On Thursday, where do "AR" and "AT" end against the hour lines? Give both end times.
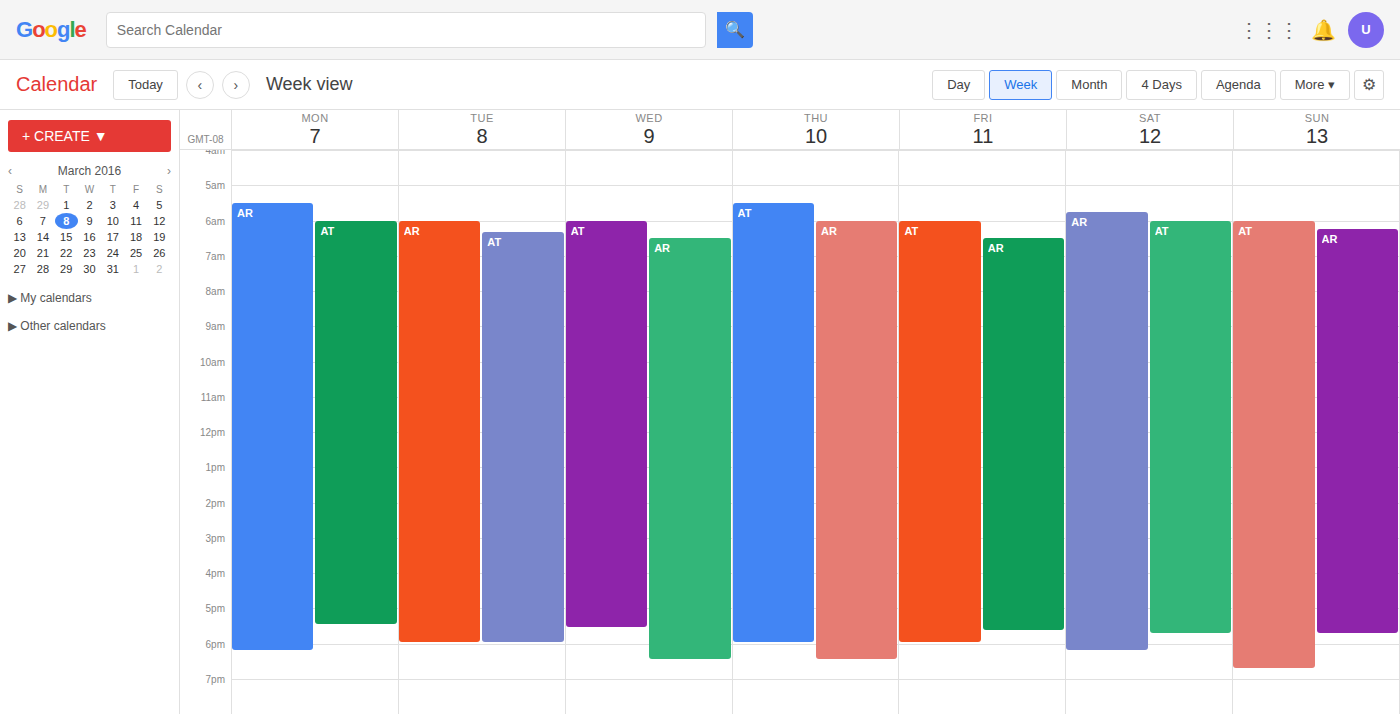
"AR": 6:30 PM, halfway between the 6 PM and 7 PM lines. "AT": 6:00 PM, exactly on the 6 PM line.